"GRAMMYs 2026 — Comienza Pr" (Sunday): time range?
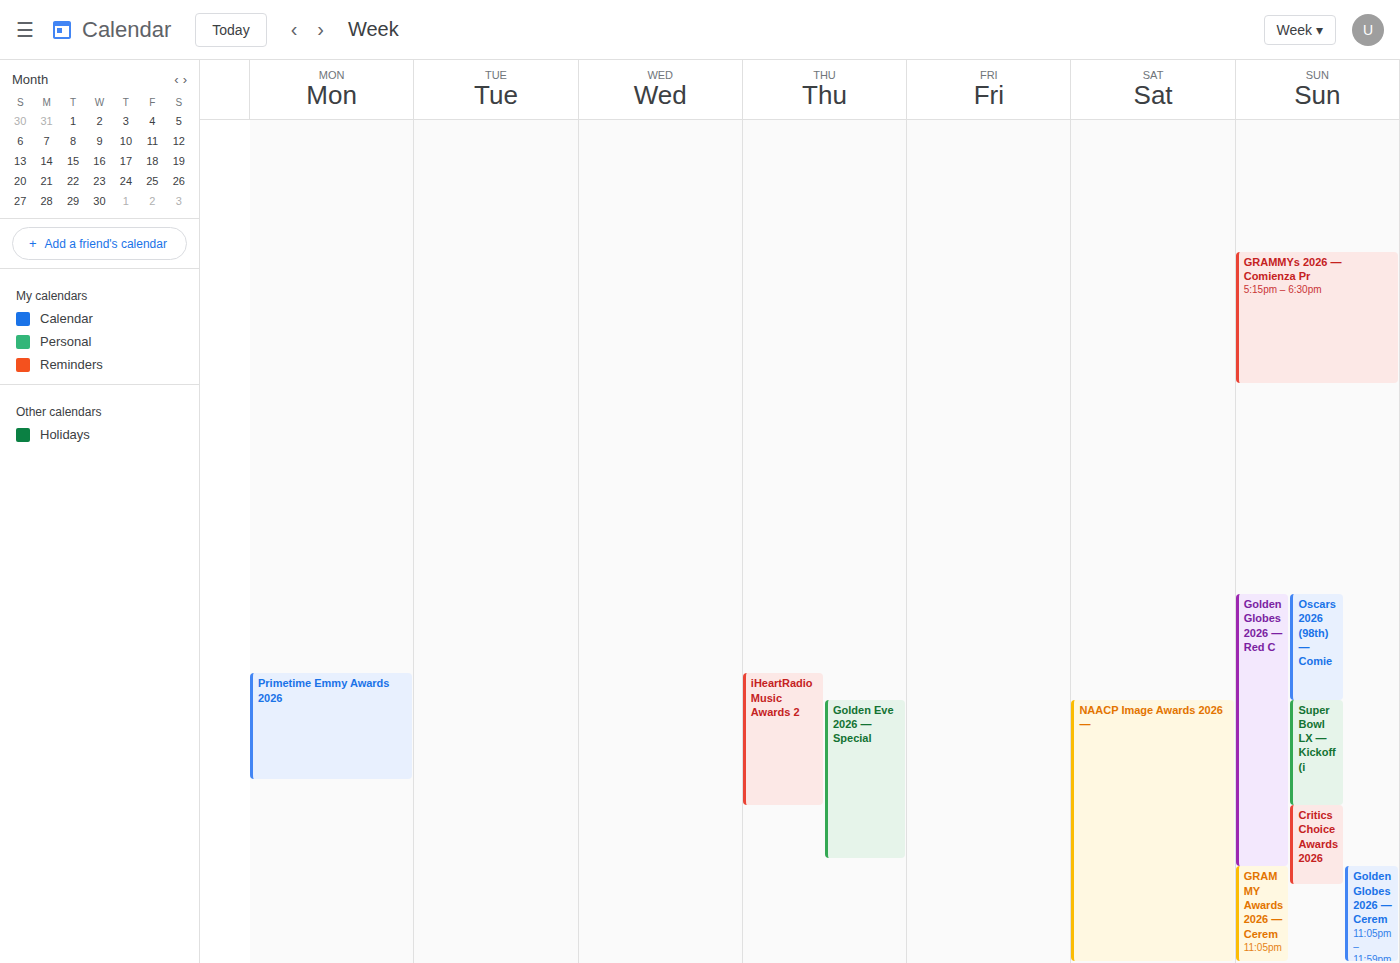
5:15 PM to 6:30 PM